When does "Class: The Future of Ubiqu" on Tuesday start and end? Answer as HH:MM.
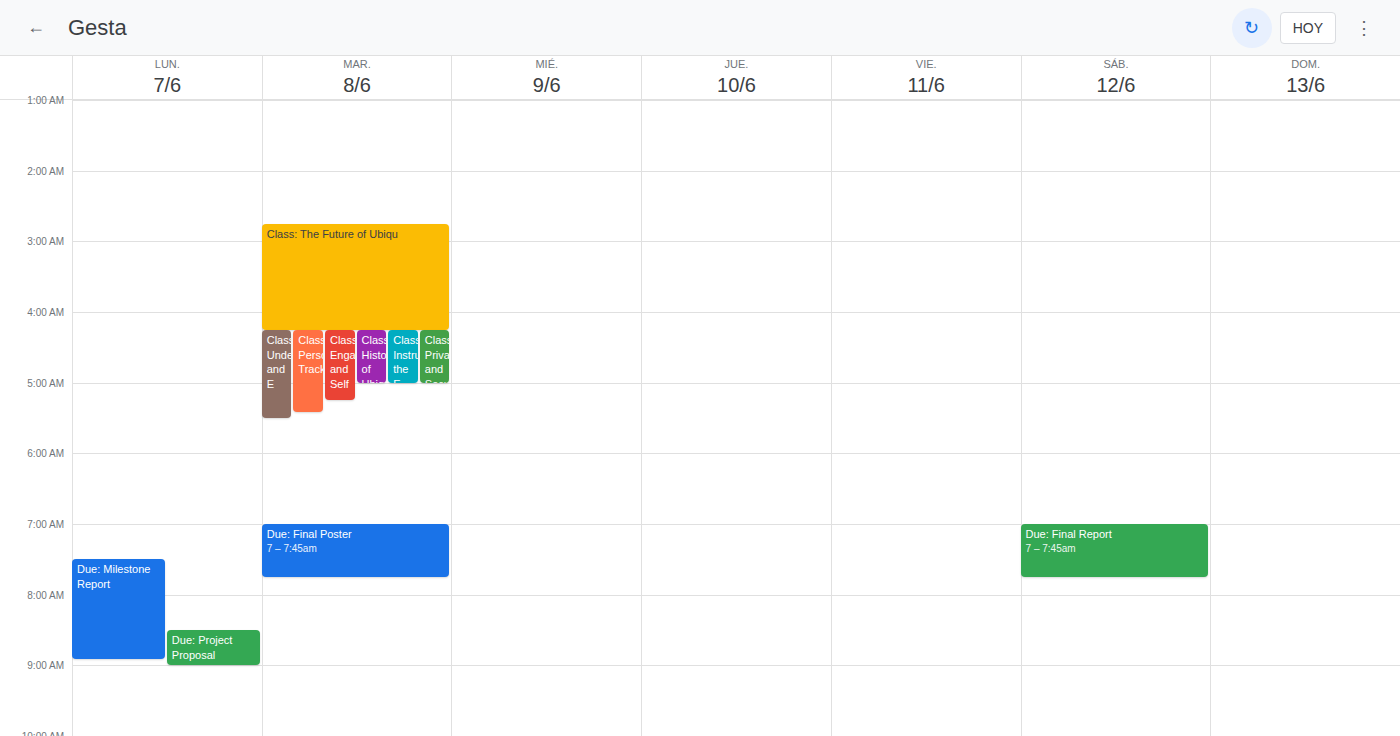
02:45 to 04:15